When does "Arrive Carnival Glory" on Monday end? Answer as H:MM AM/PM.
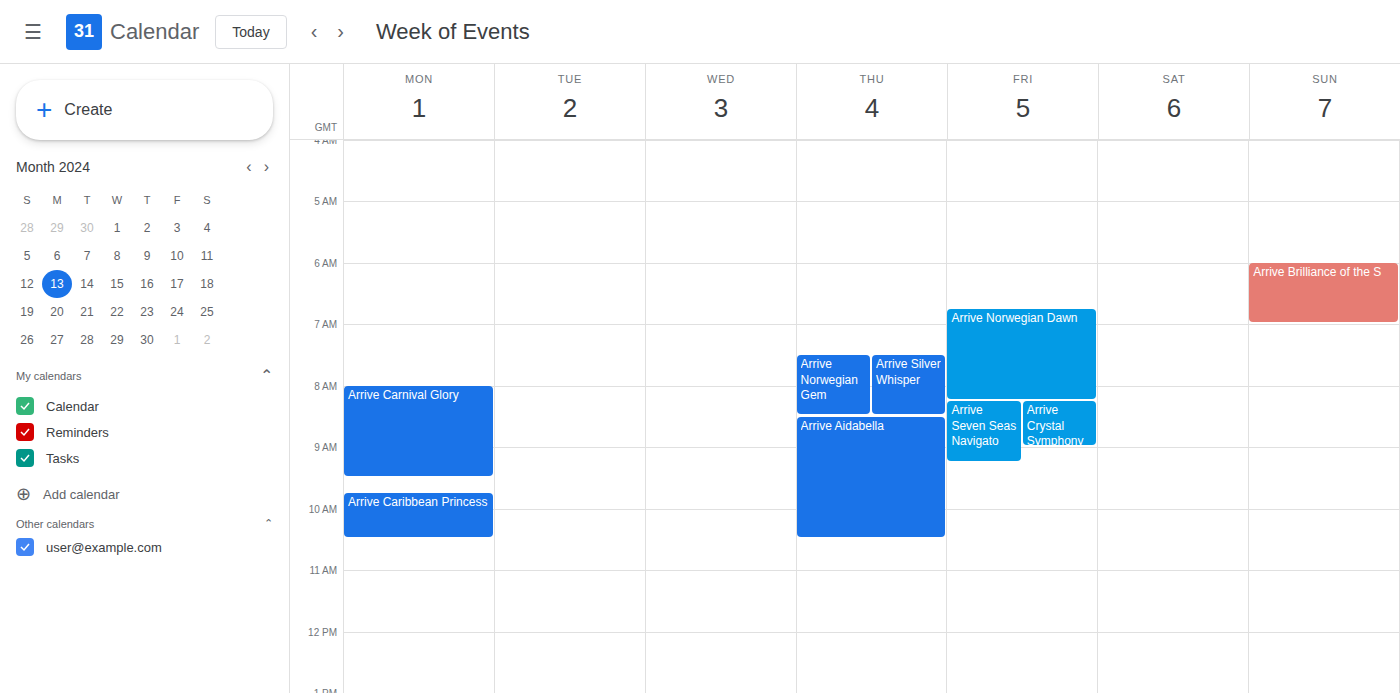
9:30 AM